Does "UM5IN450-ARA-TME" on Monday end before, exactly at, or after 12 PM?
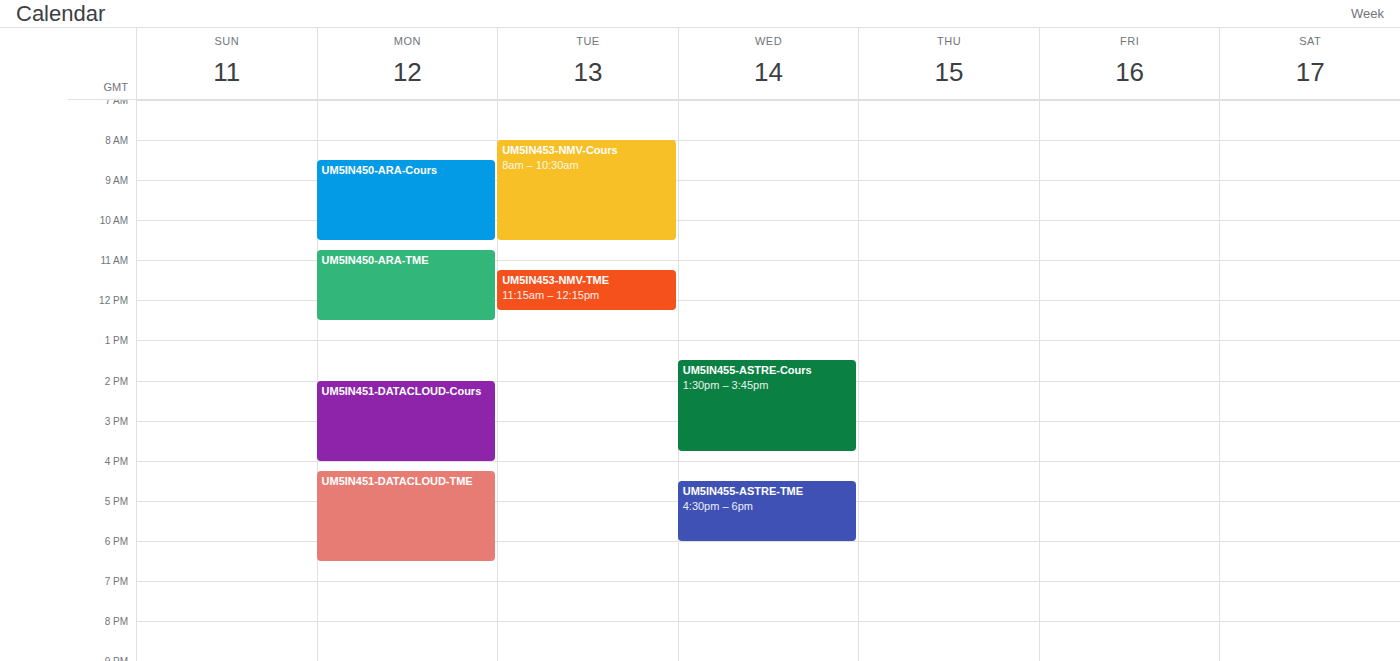
12:30 PM -- after 12 PM, 30 minutes below the 12 PM line.